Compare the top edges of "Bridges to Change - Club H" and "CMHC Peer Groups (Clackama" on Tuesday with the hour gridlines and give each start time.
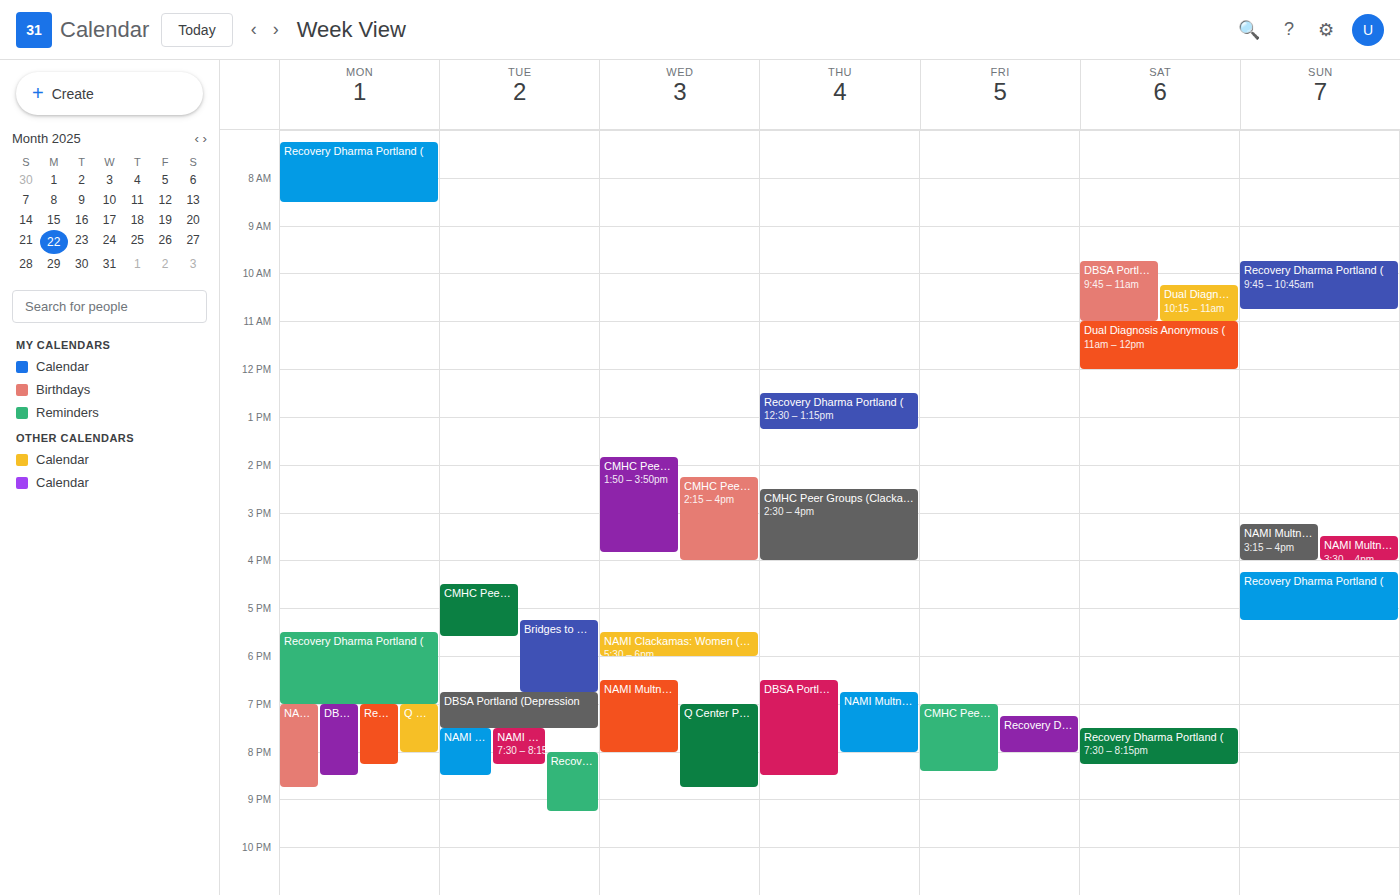
"Bridges to Change - Club H": 17:15, neither: a quarter of the way from the 17:00 line to the 18:00 line. "CMHC Peer Groups (Clackama": 16:30, halfway between the 16:00 and 17:00 lines.